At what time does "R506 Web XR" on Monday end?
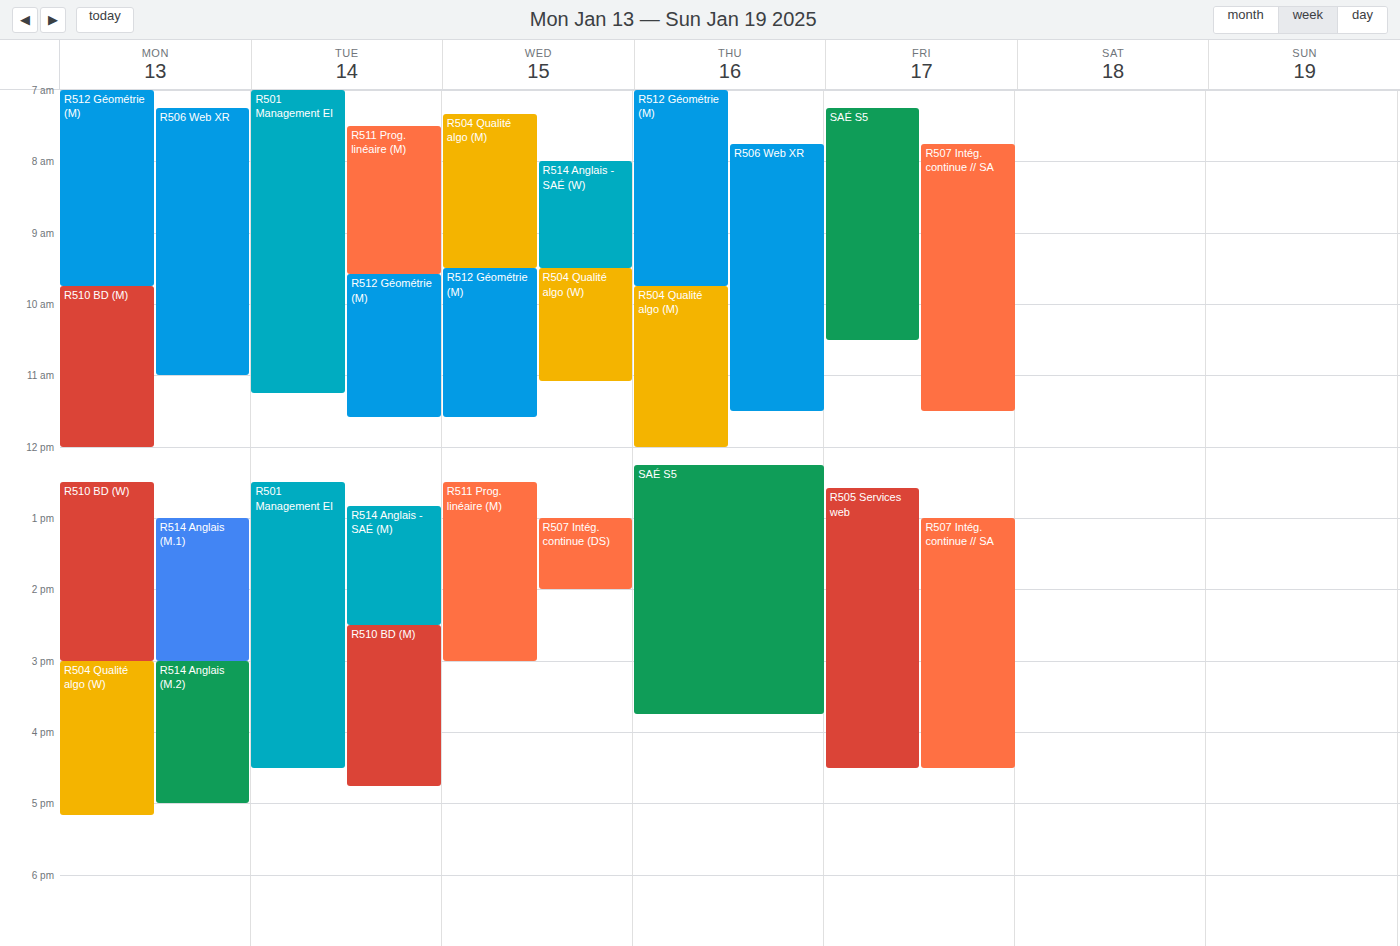
11:00